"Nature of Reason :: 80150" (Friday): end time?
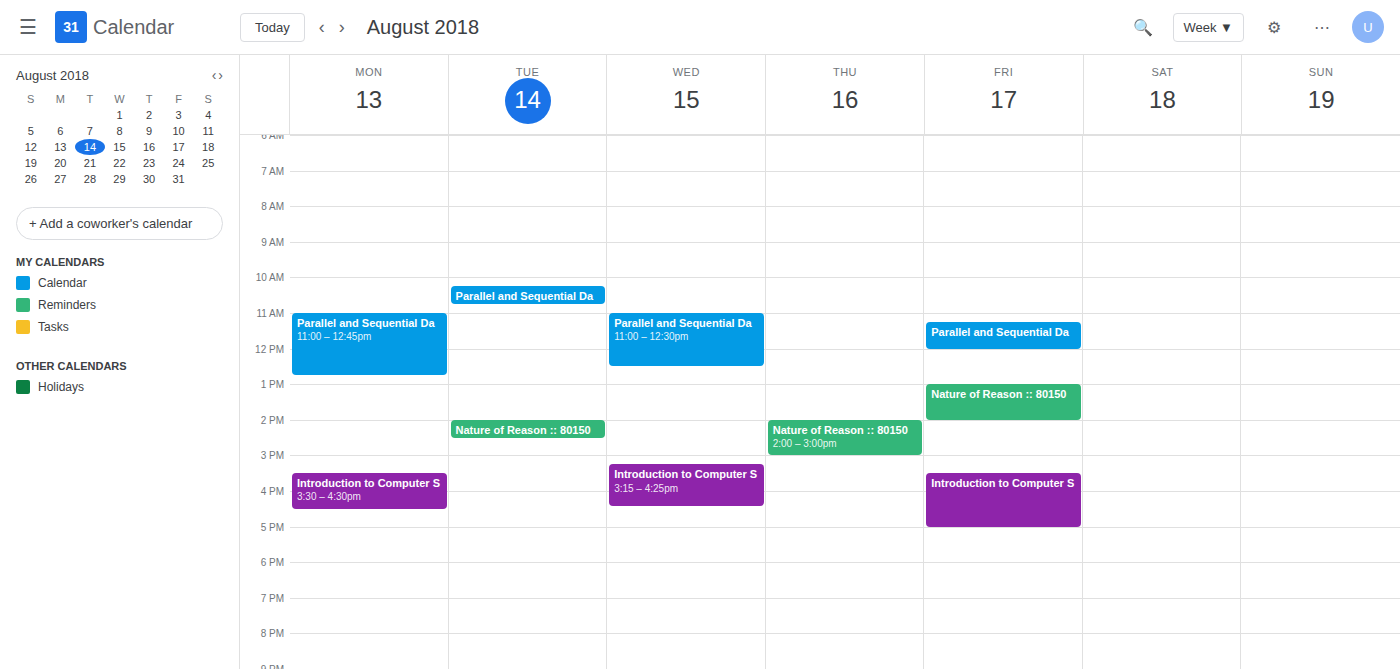
14:00